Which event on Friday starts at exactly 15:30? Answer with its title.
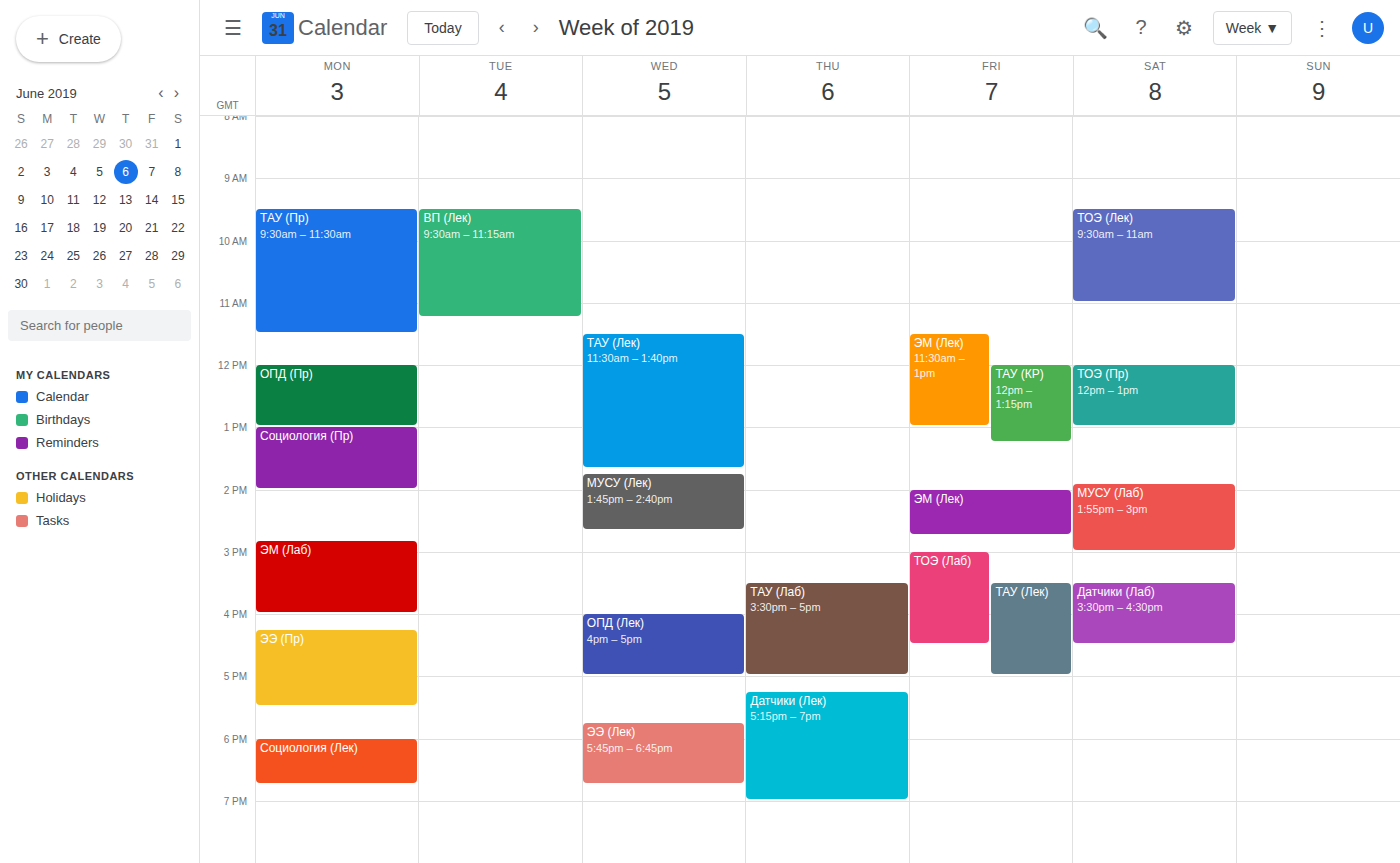
"ТАУ (Лек)"